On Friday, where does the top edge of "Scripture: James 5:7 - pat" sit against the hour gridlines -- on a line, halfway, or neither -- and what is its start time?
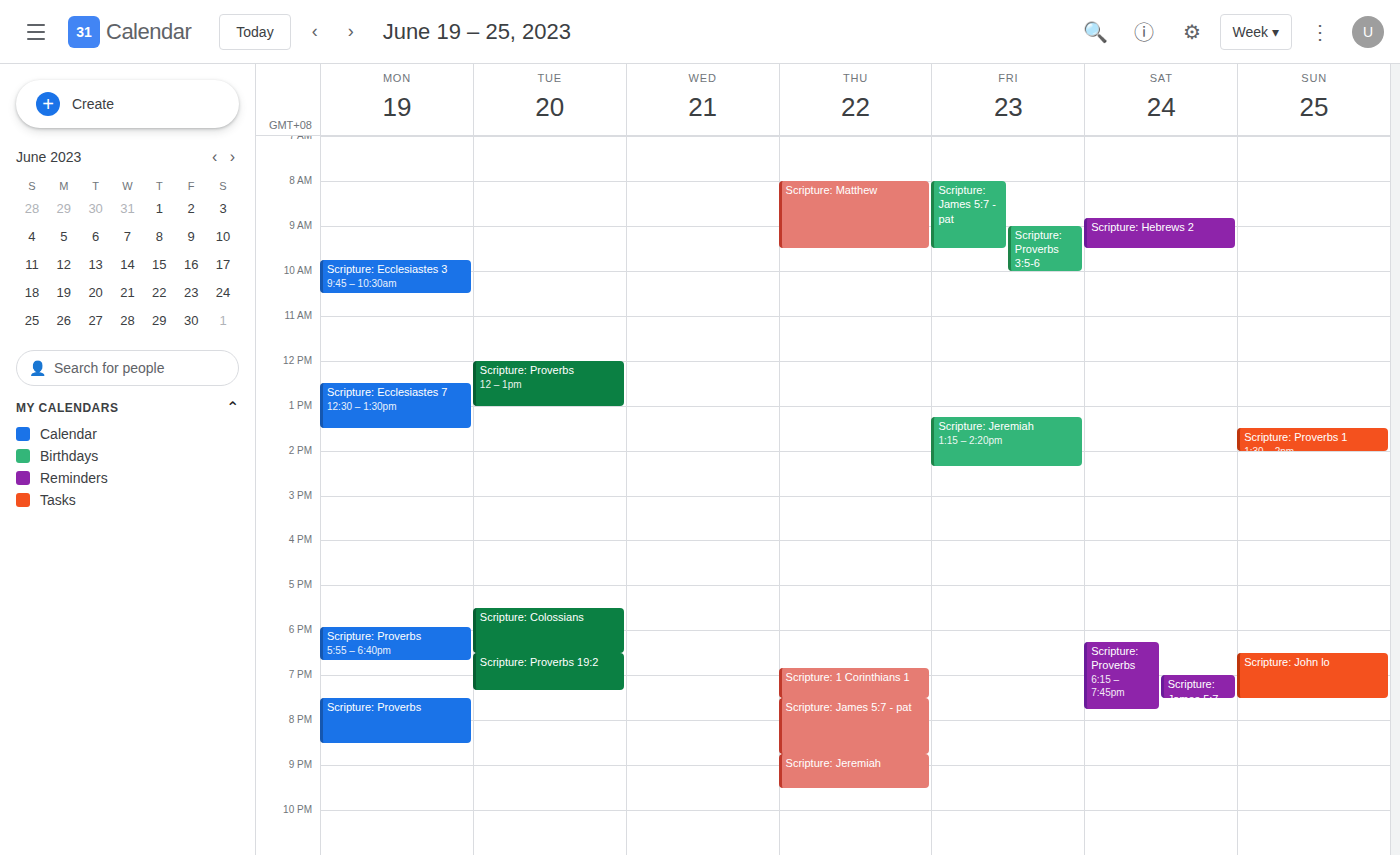
8:00 AM -- exactly on the 8 AM line.